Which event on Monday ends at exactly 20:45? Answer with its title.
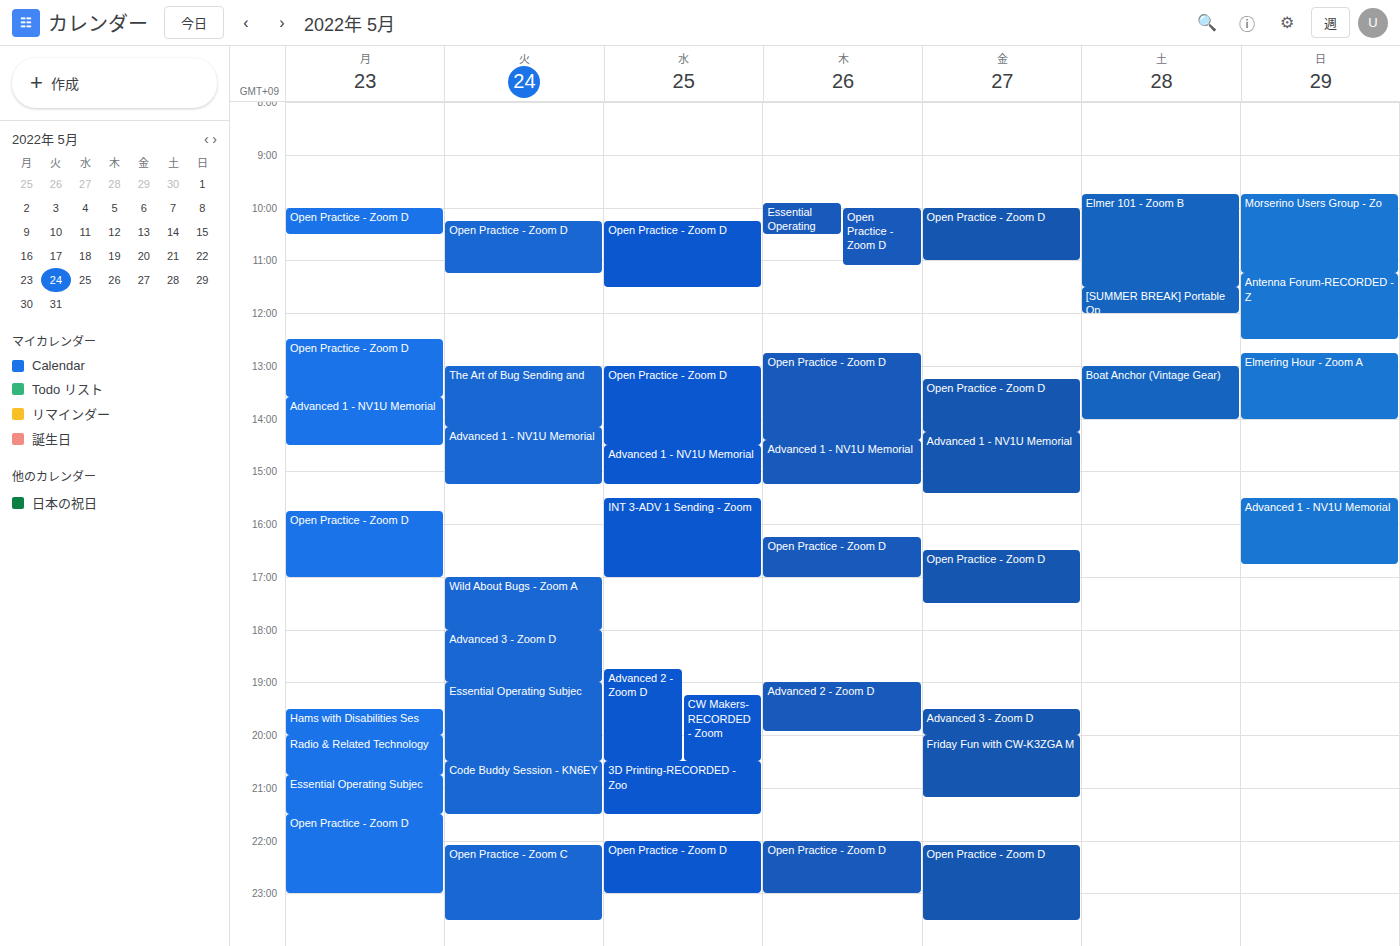
"Radio & Related Technology"